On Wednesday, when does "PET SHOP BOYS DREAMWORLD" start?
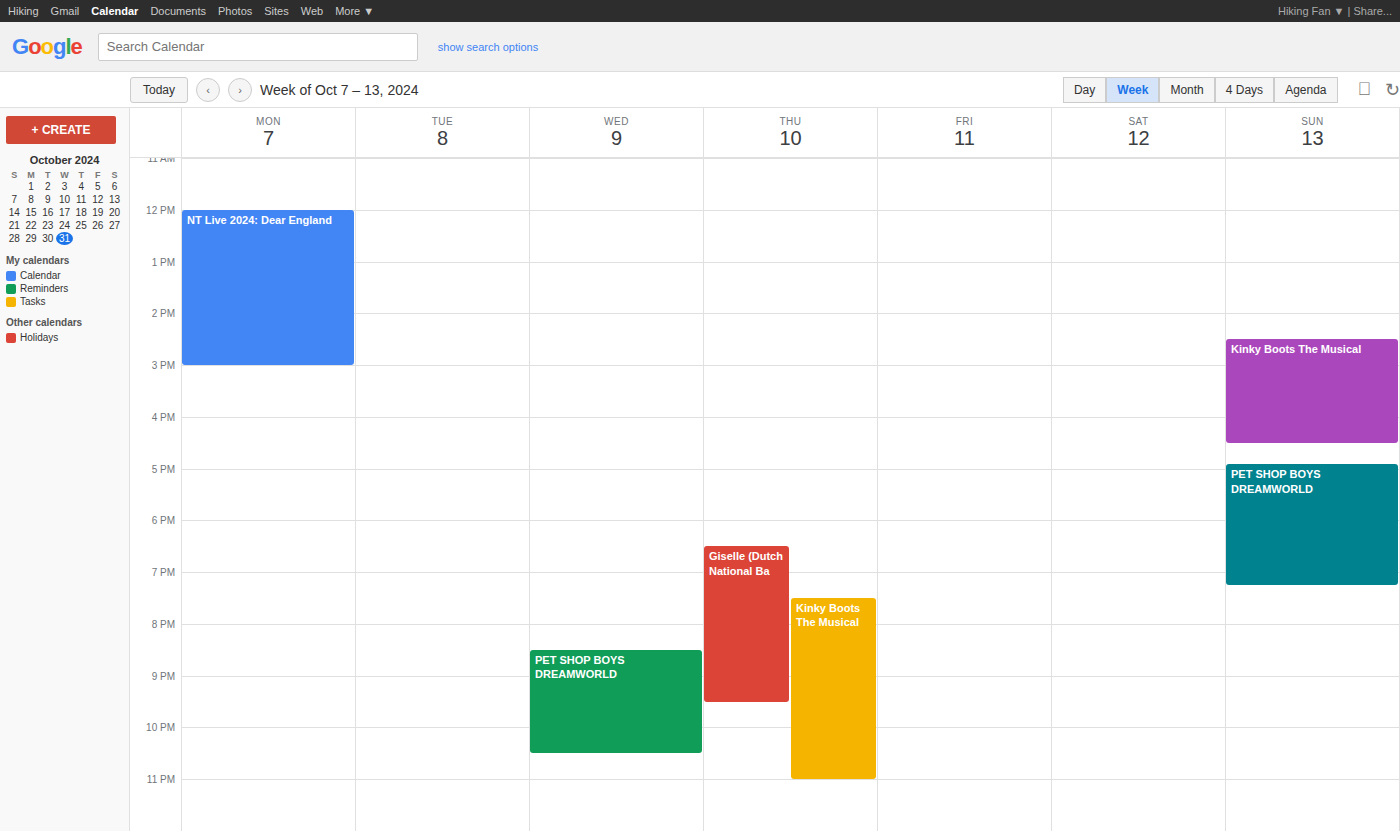
20:30